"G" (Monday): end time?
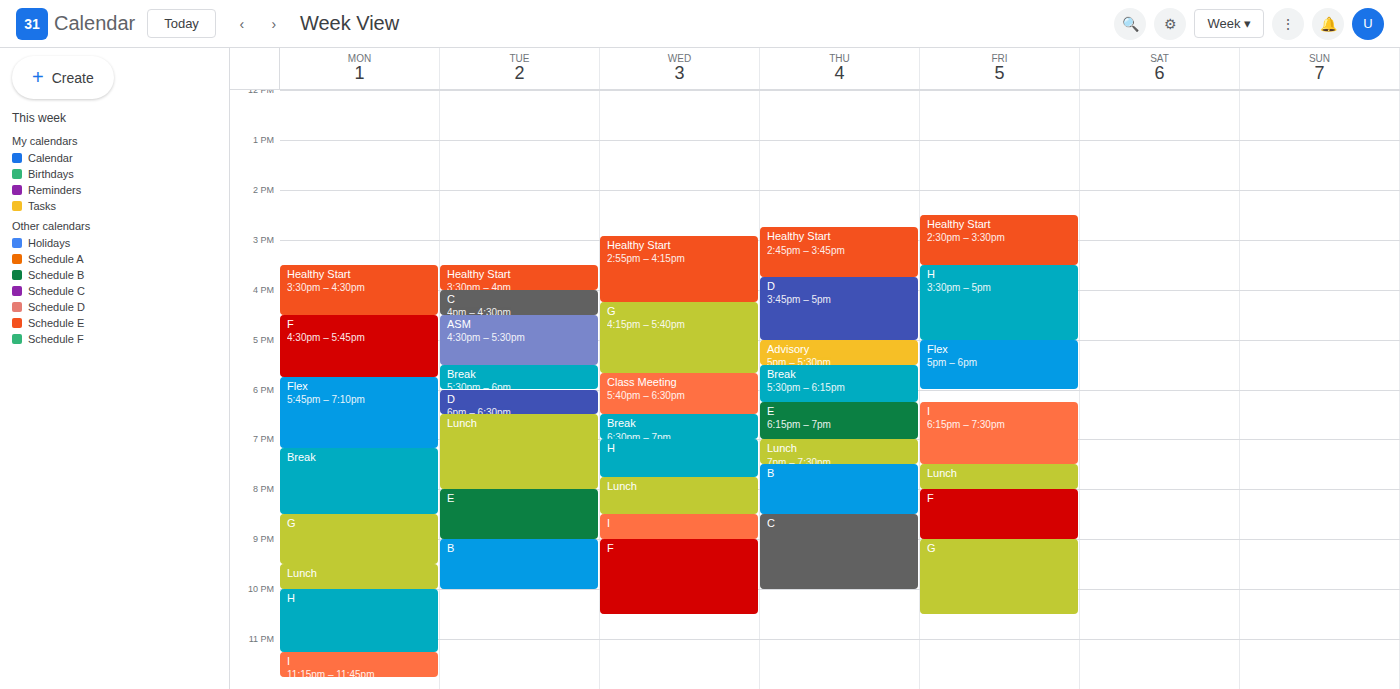
9:30 PM